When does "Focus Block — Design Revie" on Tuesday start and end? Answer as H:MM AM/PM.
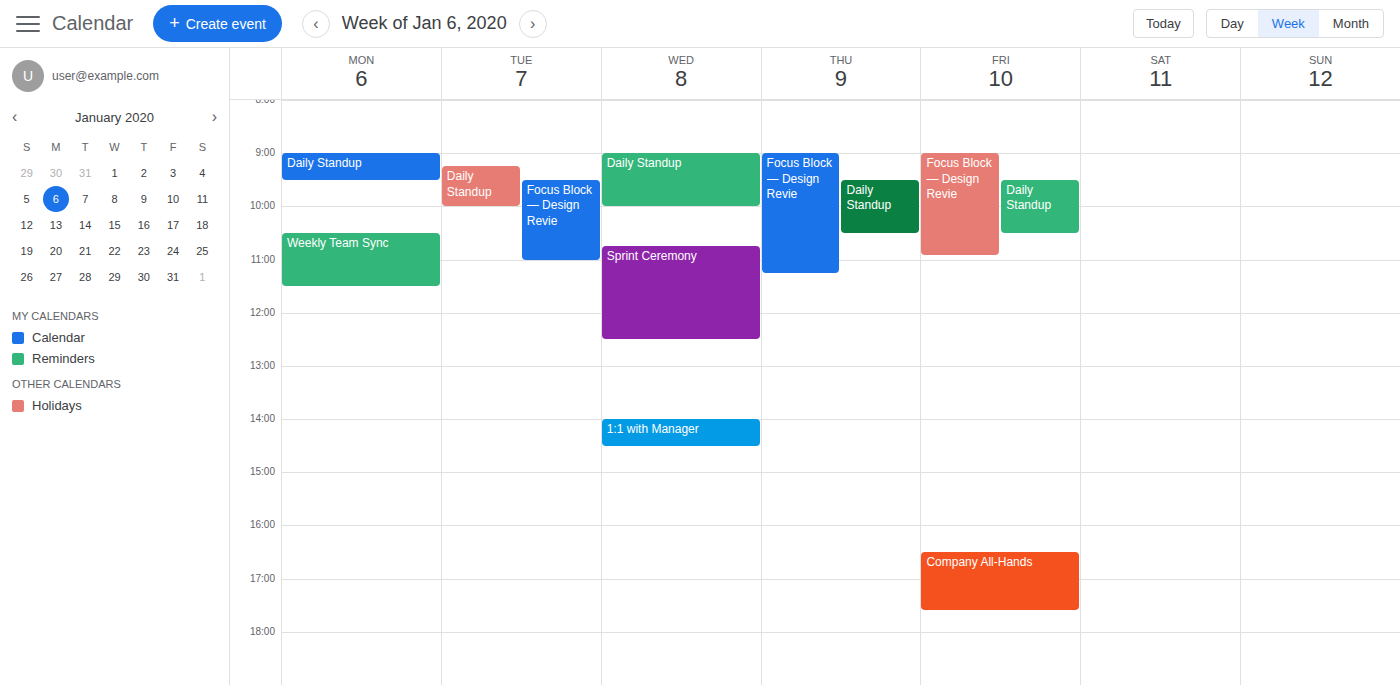
9:30 AM to 11:00 AM